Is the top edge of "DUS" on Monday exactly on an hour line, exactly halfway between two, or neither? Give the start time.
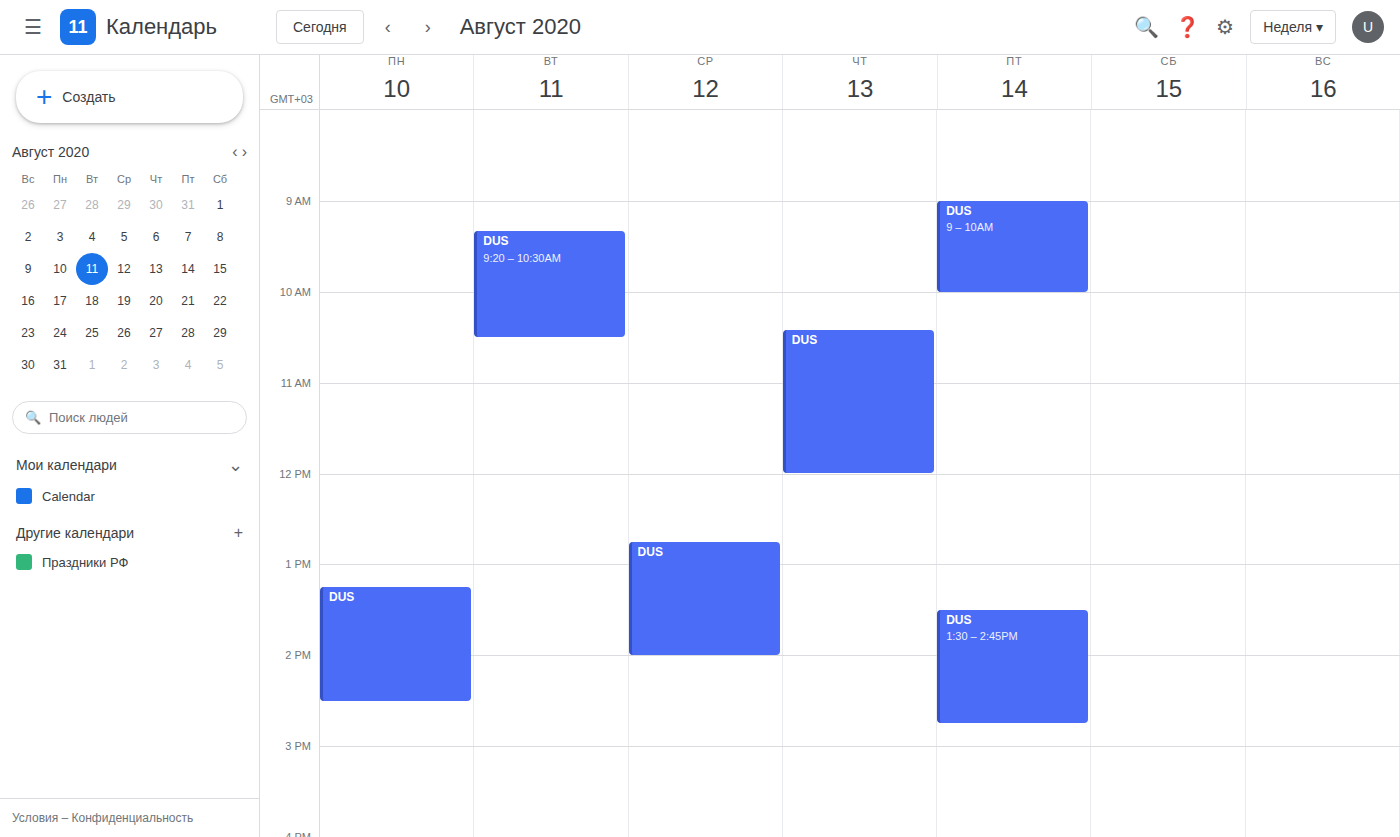
1:15 PM -- neither: a quarter of the way from the 1 PM line to the 2 PM line.